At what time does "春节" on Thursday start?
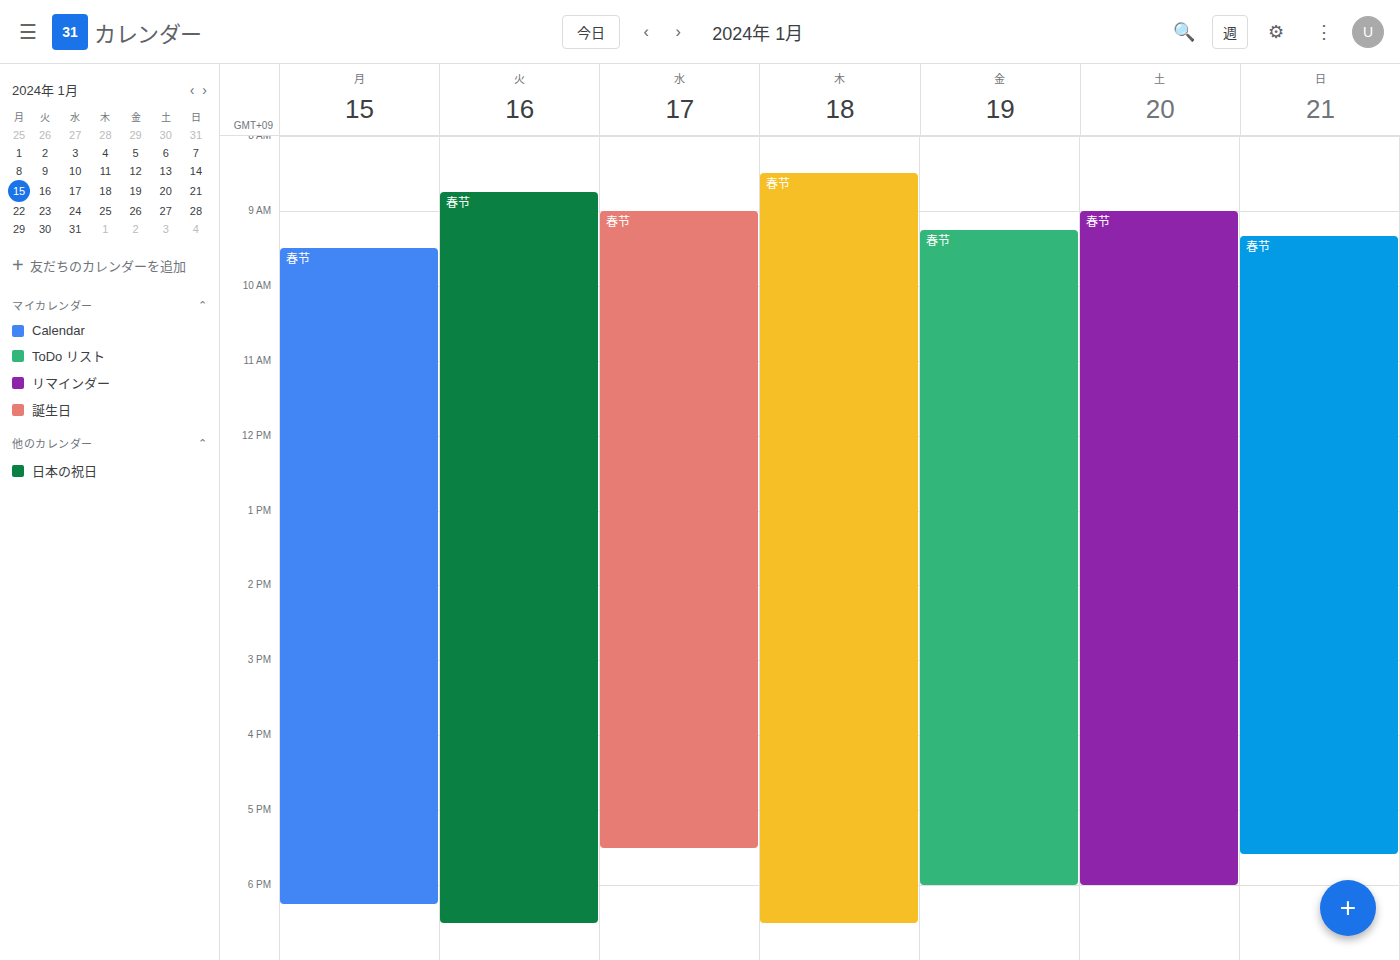
8:30 AM